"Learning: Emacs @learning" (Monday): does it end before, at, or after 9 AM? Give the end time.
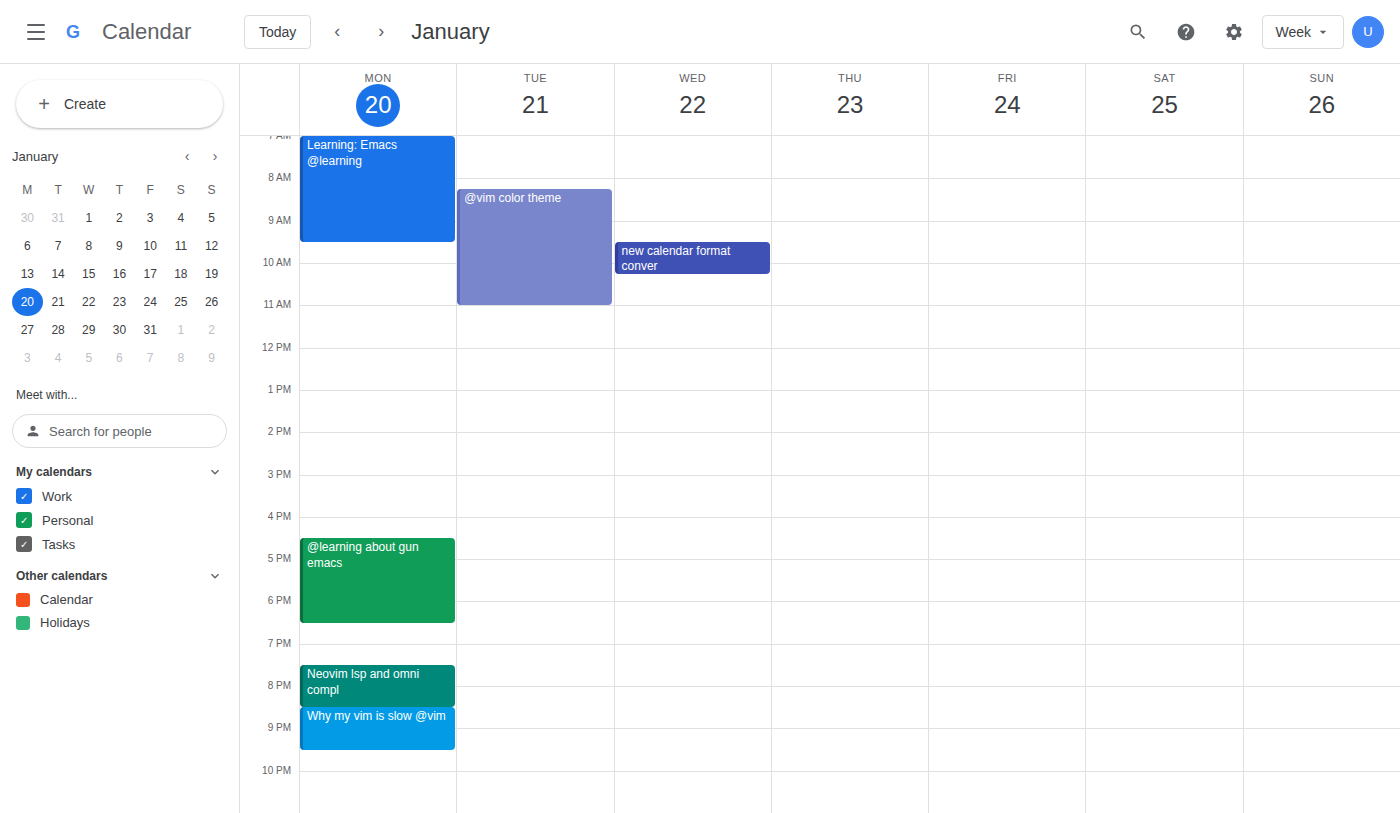
9:30 AM -- after 9 AM, 30 minutes below the 9 AM line.